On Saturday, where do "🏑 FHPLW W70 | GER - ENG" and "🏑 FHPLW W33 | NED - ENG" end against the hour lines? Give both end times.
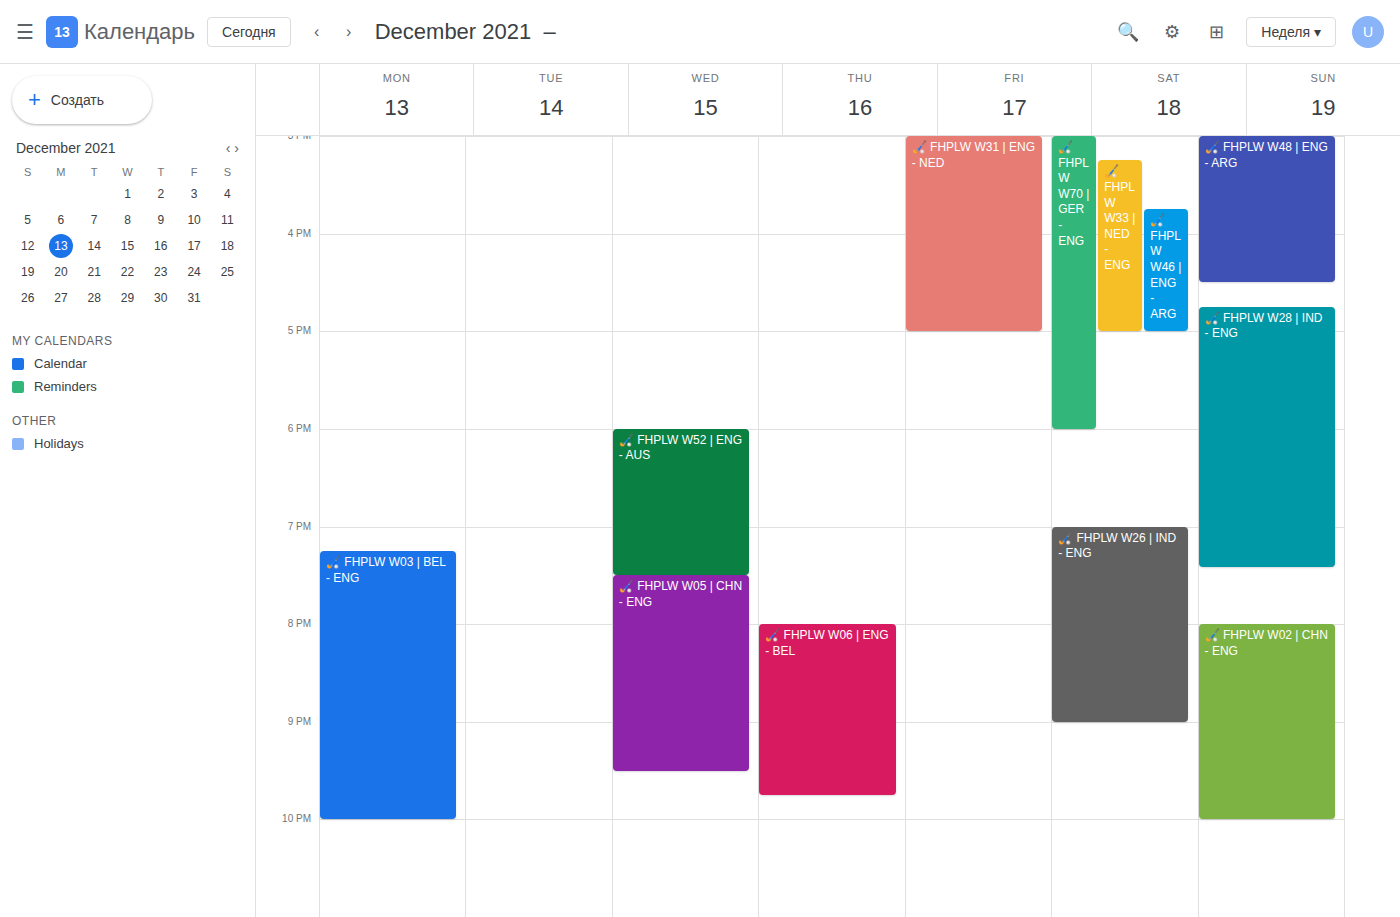
"🏑 FHPLW W70 | GER - ENG": 6:00 PM, exactly on the 6 PM line. "🏑 FHPLW W33 | NED - ENG": 5:00 PM, exactly on the 5 PM line.